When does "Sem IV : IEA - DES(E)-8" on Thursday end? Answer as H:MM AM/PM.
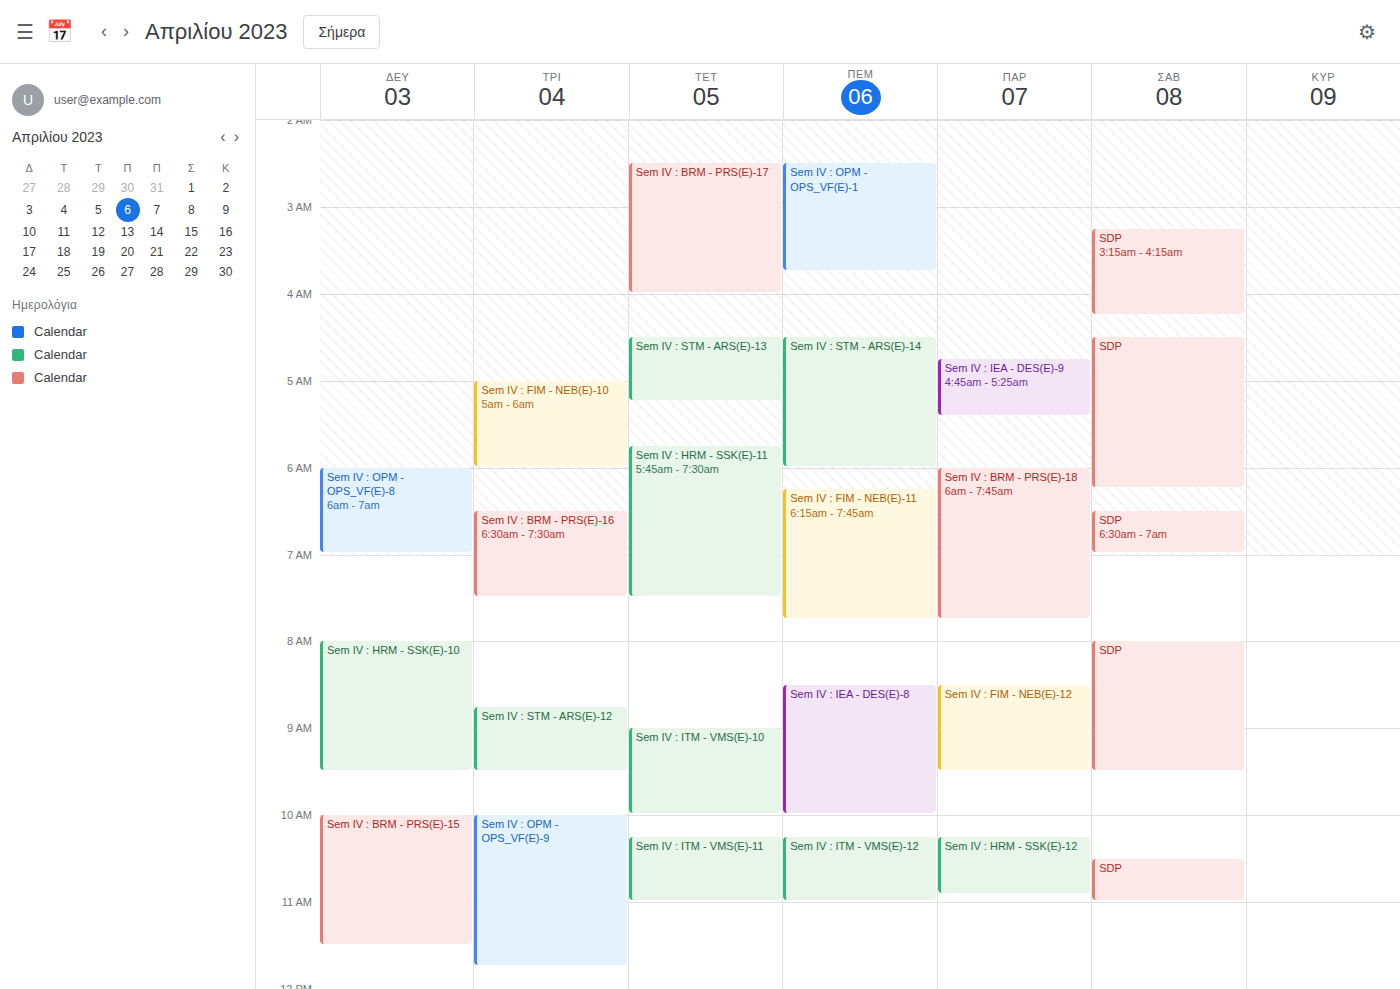
10:00 AM